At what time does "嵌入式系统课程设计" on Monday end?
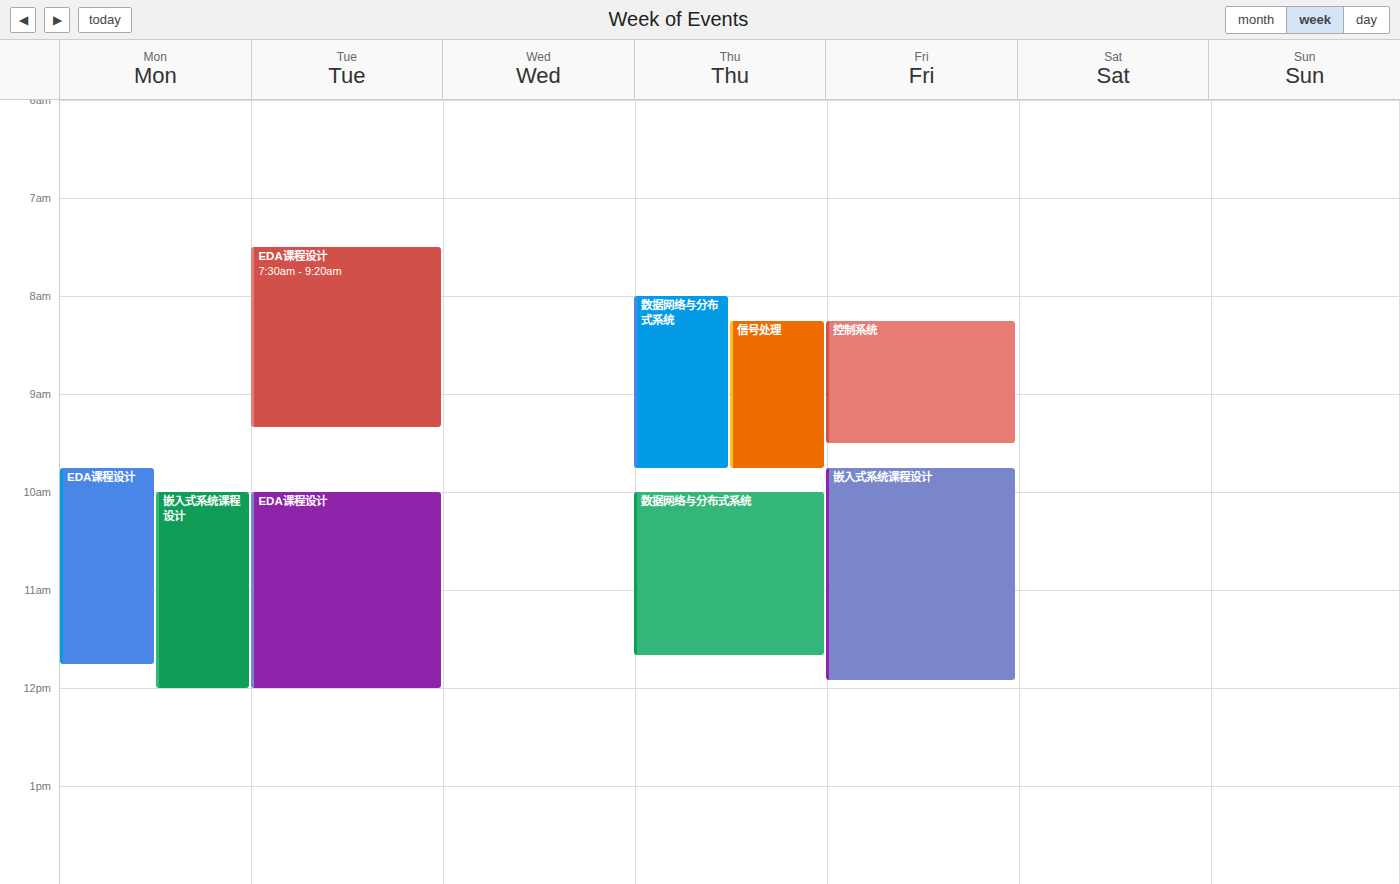
12:00 PM